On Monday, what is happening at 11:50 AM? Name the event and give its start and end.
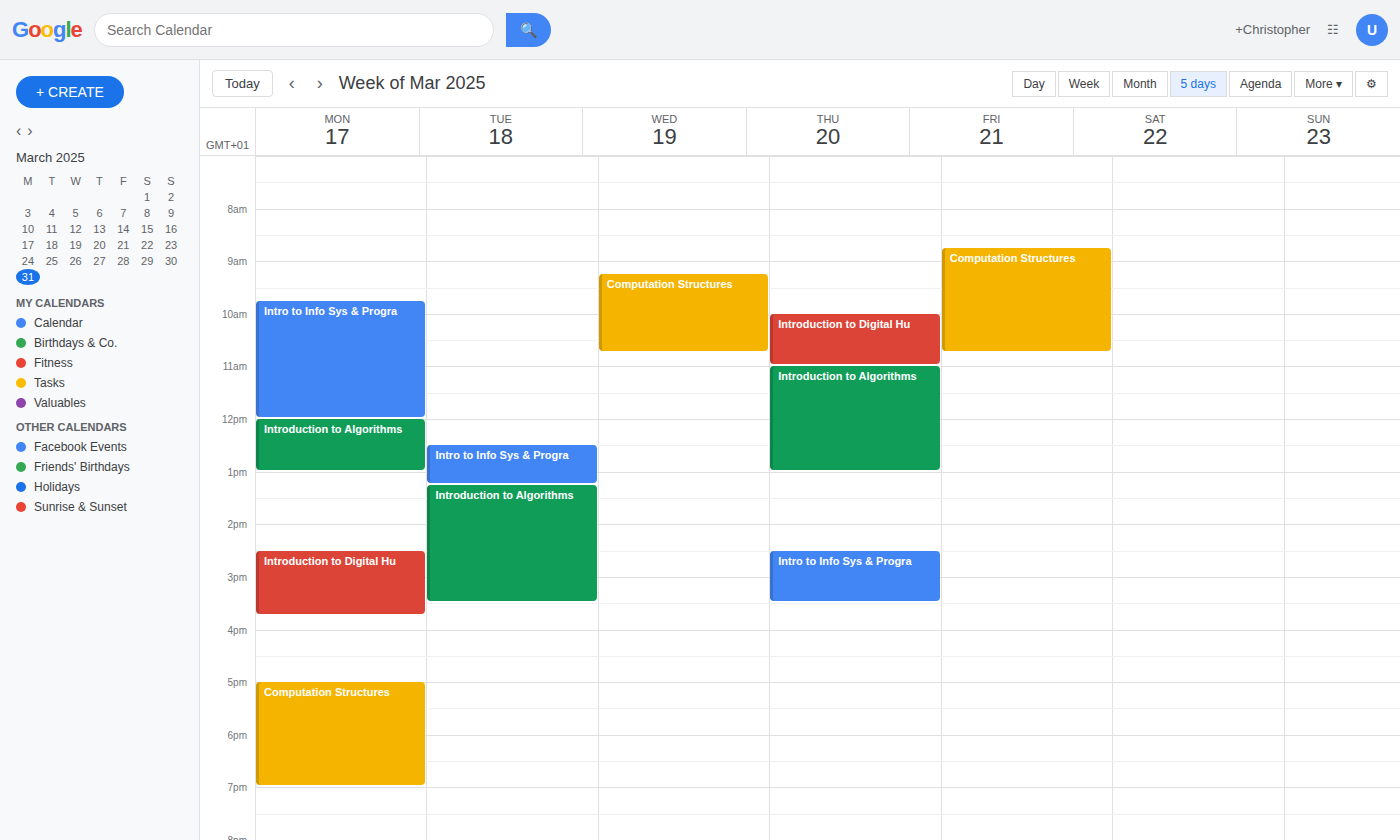
"Intro to Info Sys & Progra", 9:45 AM to 12:00 PM